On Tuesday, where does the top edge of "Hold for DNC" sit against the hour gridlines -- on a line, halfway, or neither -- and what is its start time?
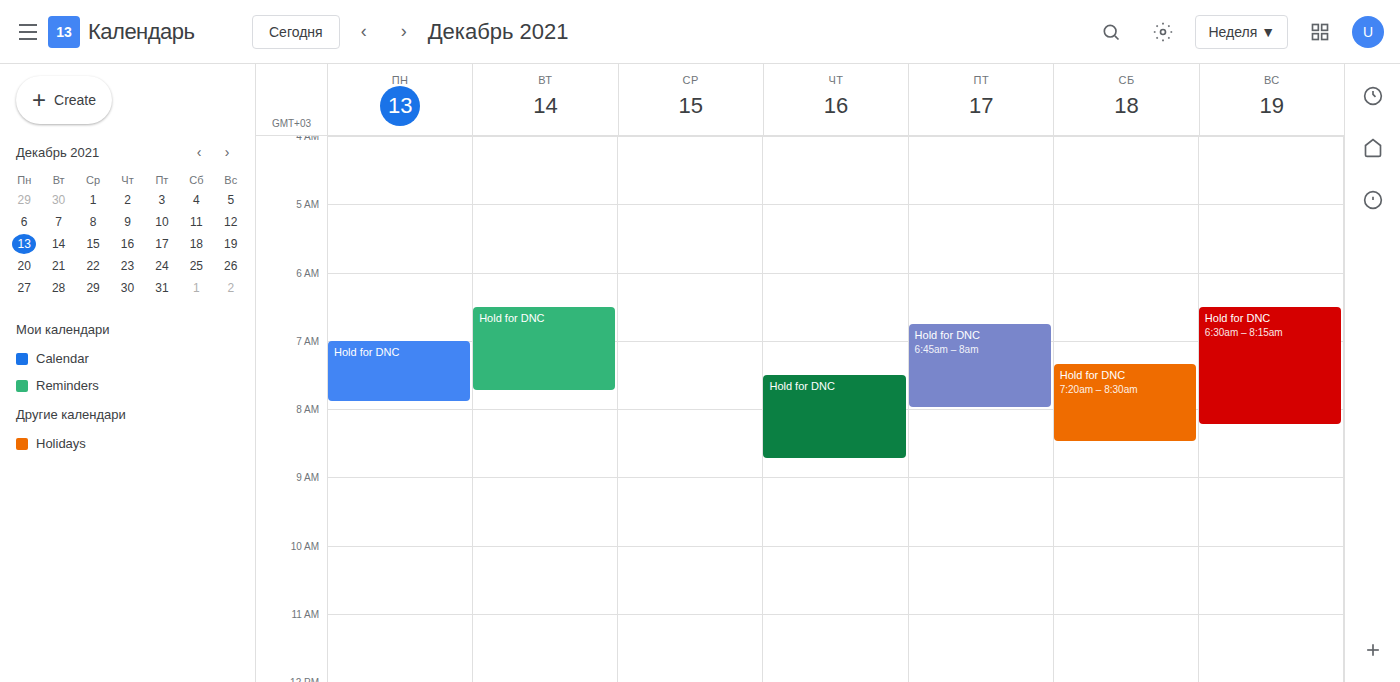
06:30 -- halfway between the 06:00 and 07:00 lines.